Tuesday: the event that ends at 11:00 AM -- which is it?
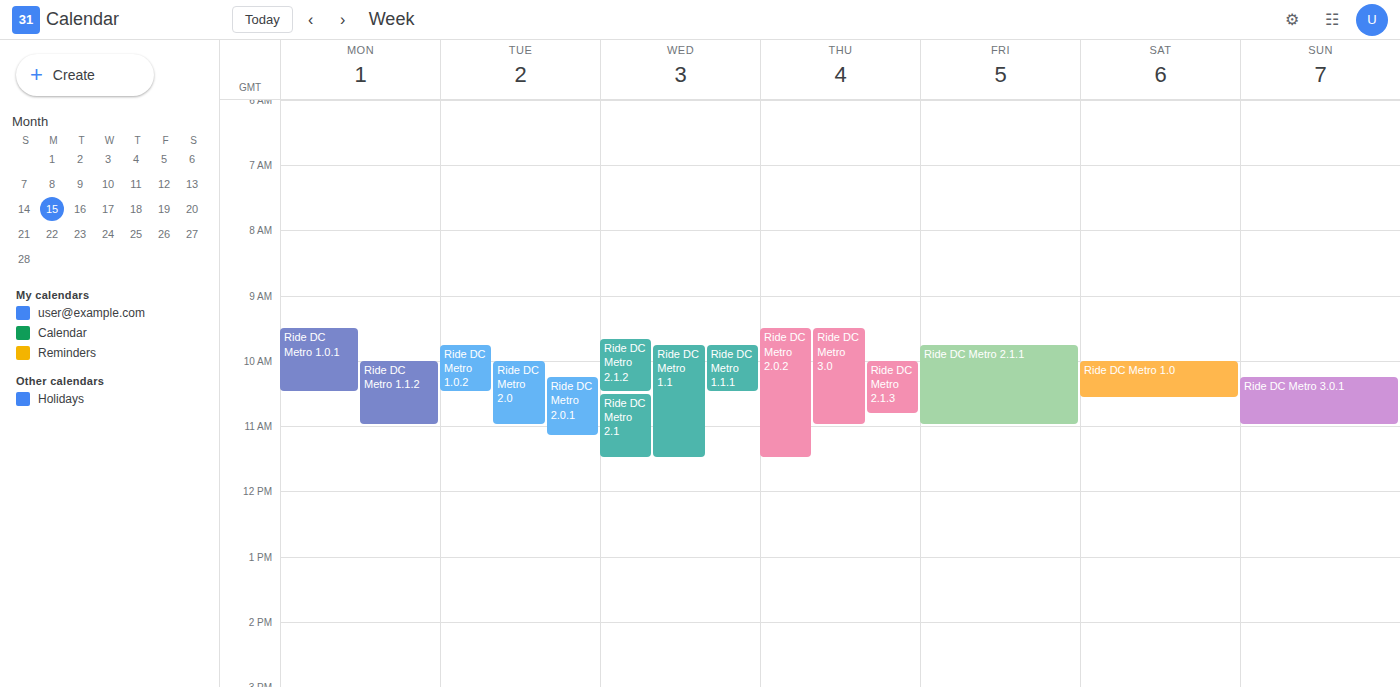
"Ride DC Metro 2.0"